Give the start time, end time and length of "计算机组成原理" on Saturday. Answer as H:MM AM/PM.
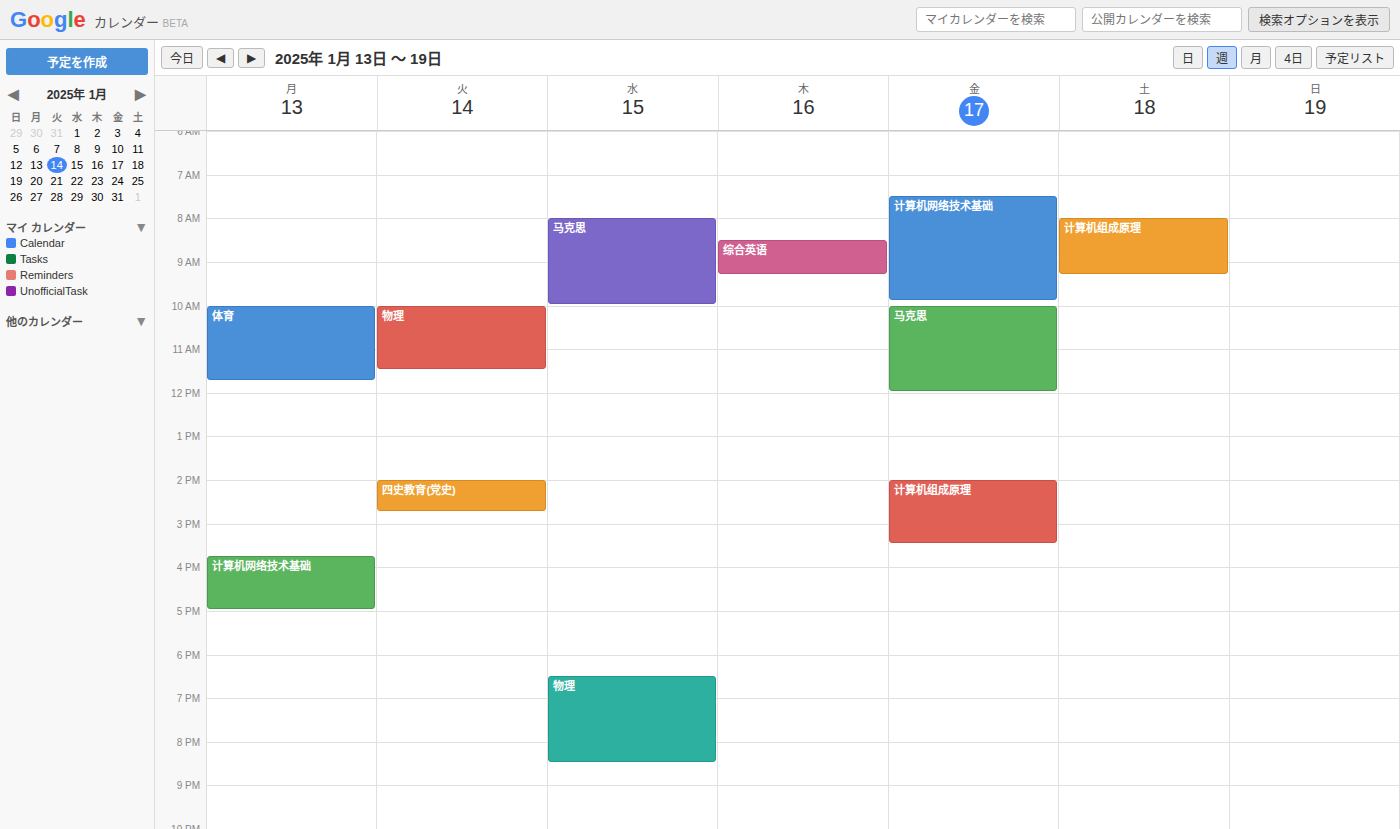
8:00 AM to 9:20 AM, 1 hour 20 minutes